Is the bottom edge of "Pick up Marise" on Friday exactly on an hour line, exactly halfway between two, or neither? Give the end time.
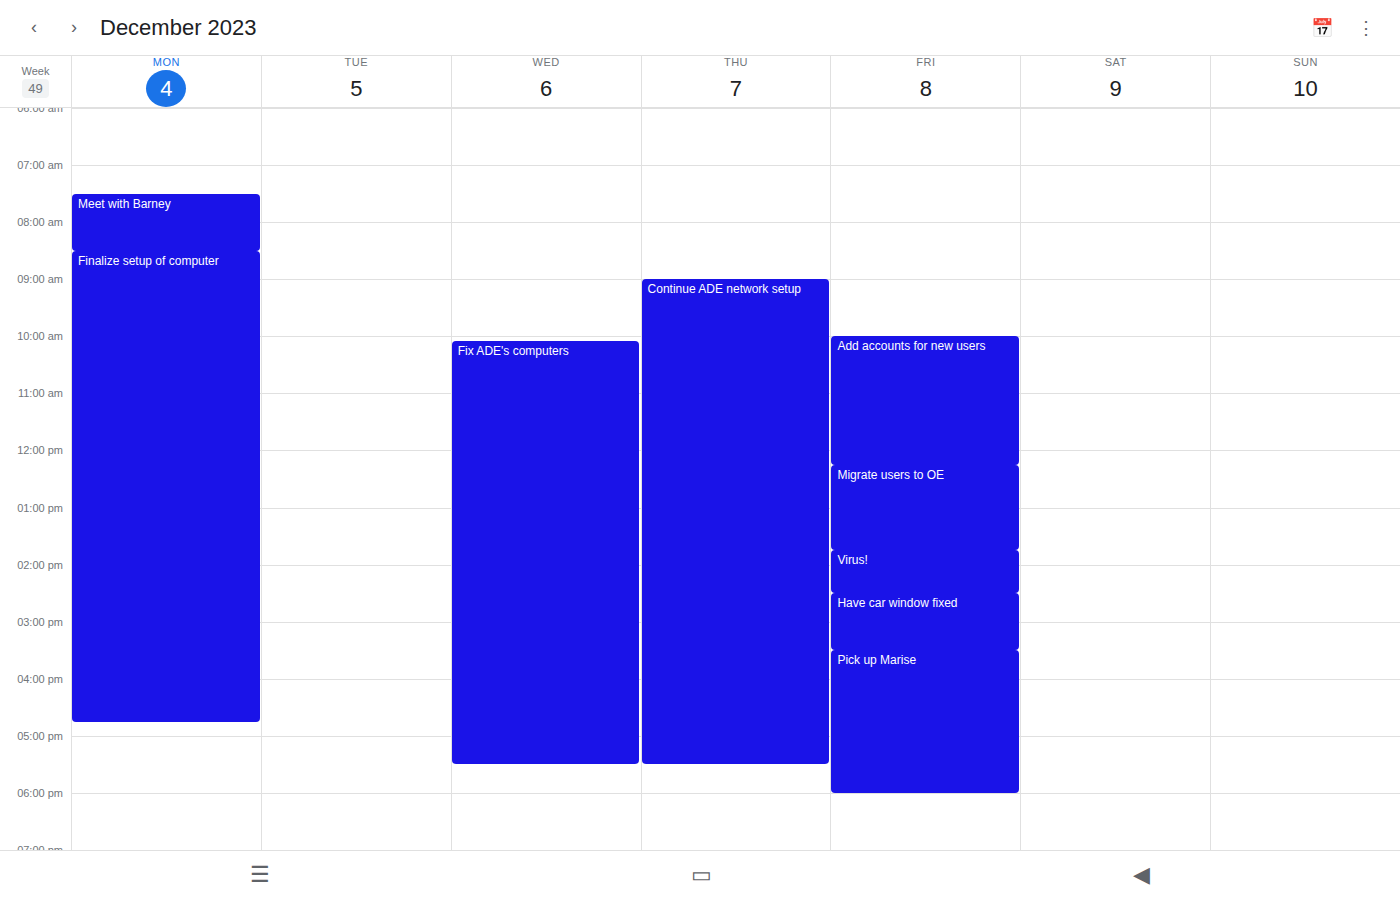
6:00 PM -- exactly on the 6 PM line.